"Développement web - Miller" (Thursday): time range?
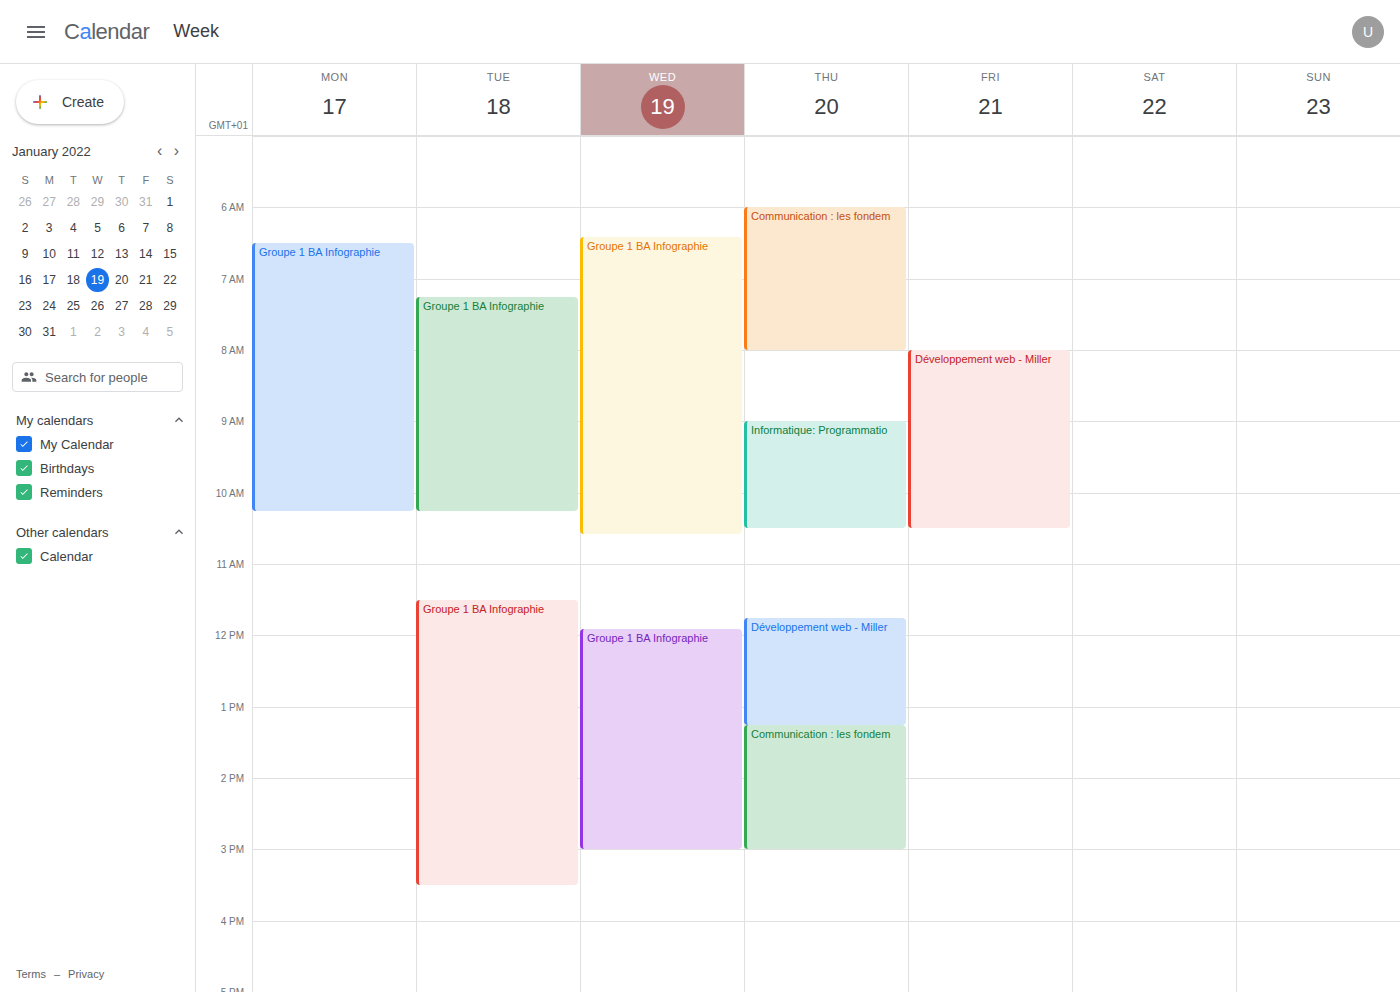
11:45 AM to 1:15 PM